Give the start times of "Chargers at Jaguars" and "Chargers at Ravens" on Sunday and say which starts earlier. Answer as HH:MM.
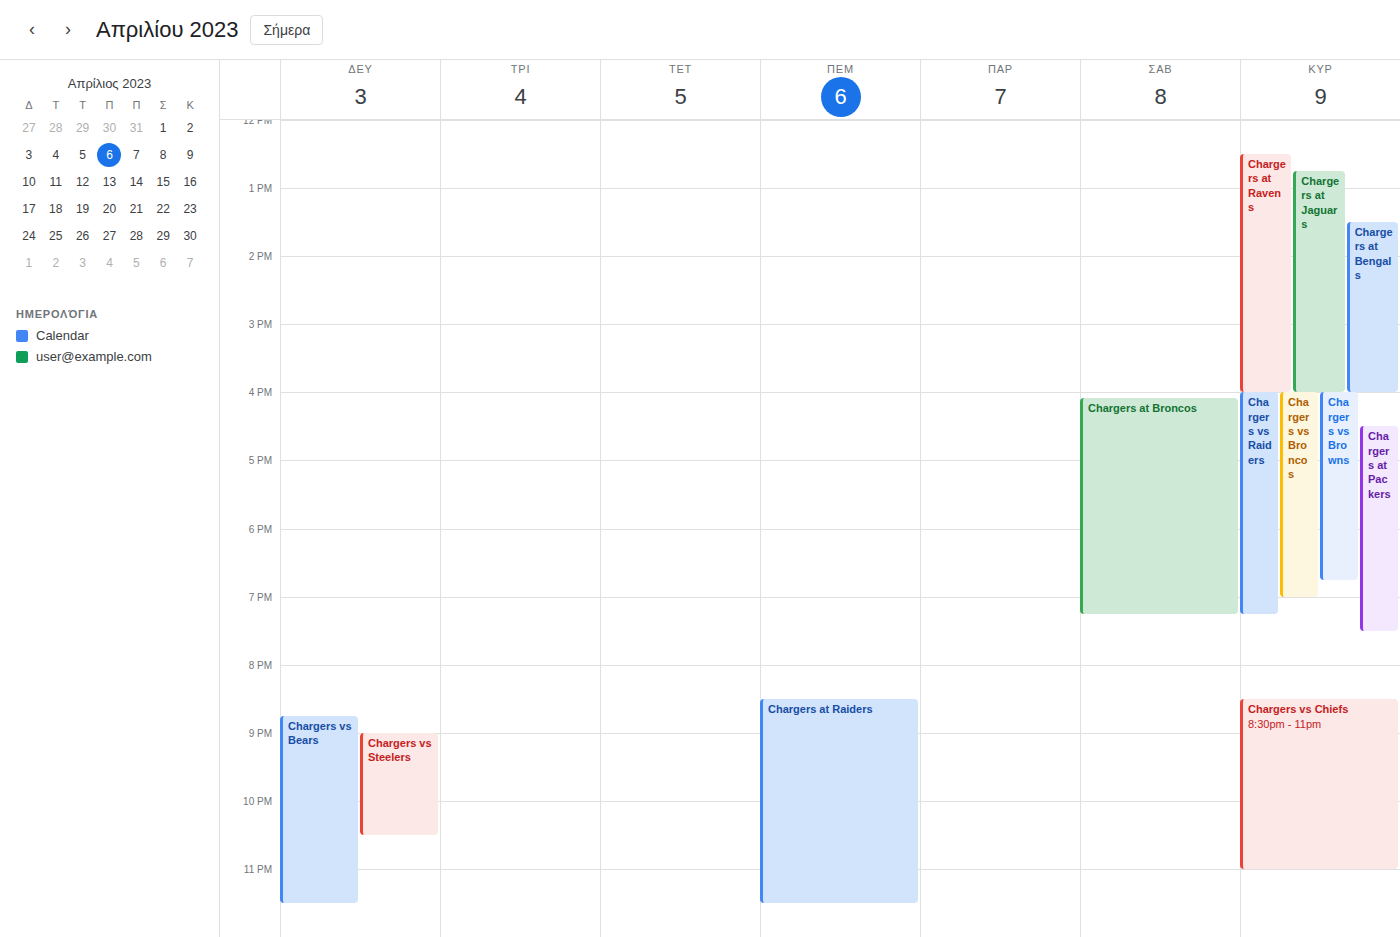
"Chargers at Ravens" 12:30; "Chargers at Jaguars" 12:45.